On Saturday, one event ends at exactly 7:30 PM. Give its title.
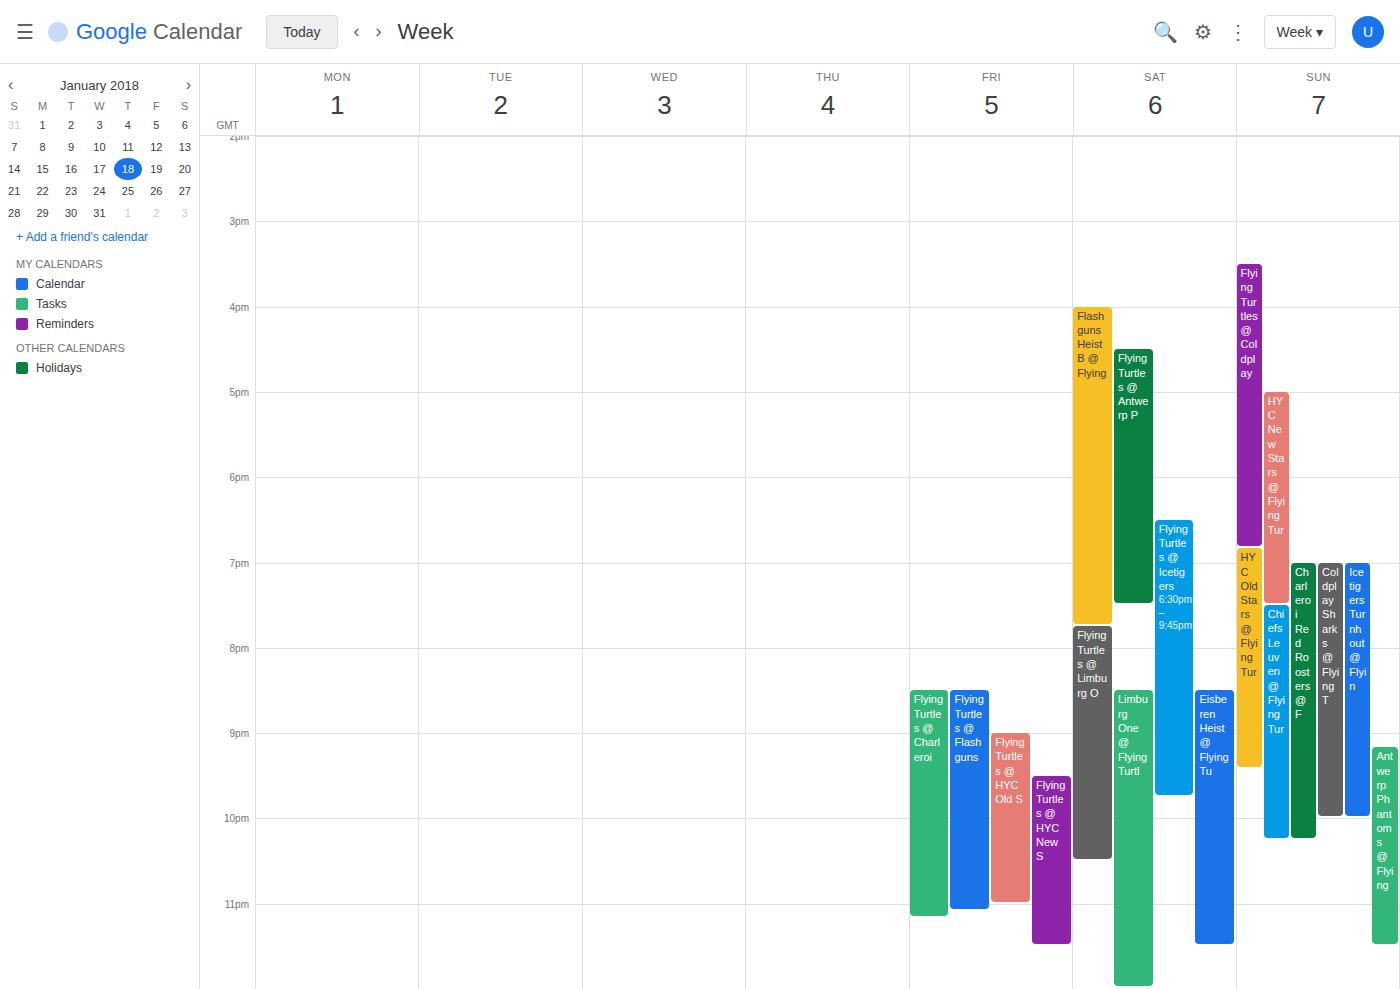
"Flying Turtles @ Antwerp P"